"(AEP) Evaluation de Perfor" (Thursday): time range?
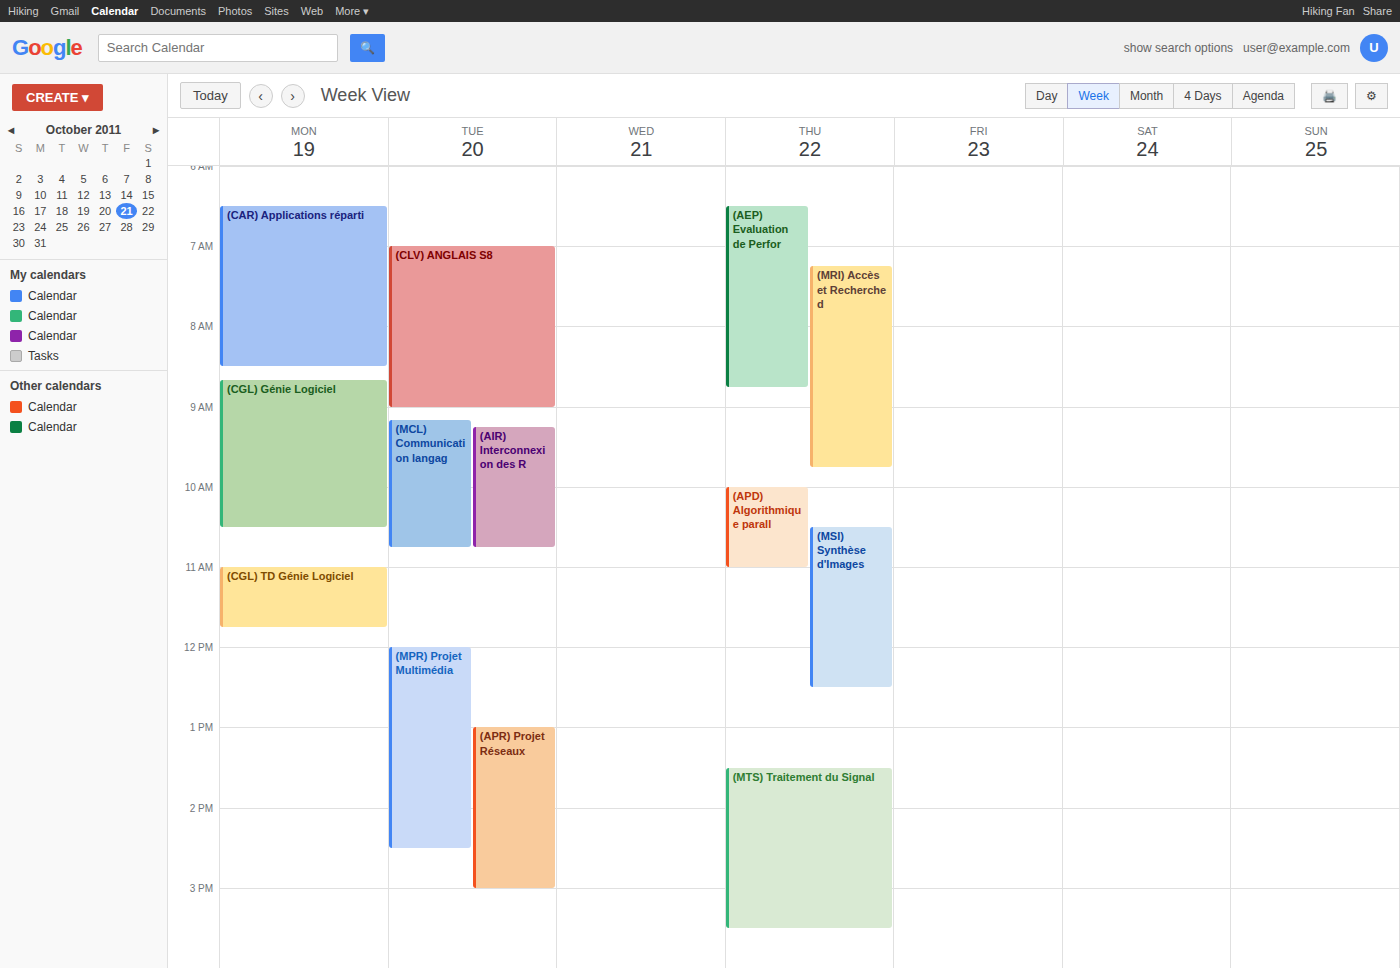
6:30 AM to 8:45 AM